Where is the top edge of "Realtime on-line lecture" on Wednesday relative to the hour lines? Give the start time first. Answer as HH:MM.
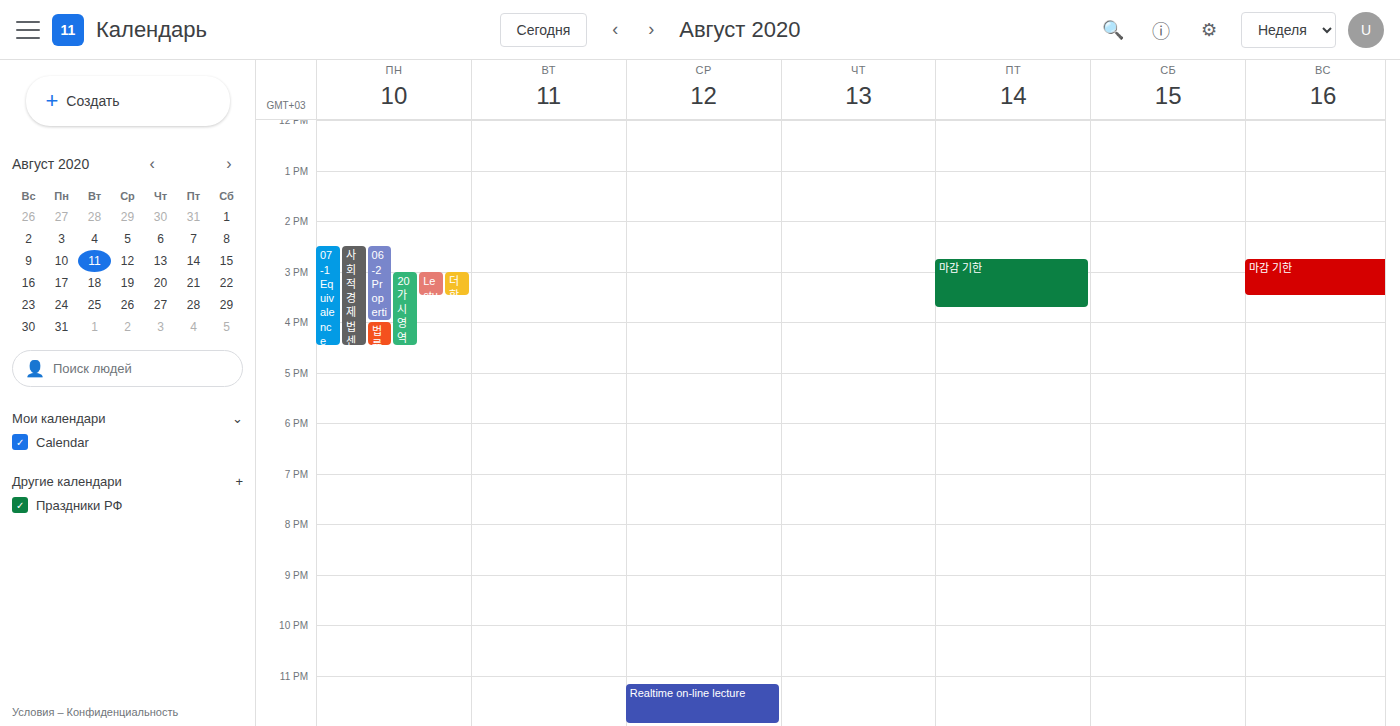
23:10 -- neither: 10 minutes below the 23:00 line and 50 minutes above the 24:00 line.